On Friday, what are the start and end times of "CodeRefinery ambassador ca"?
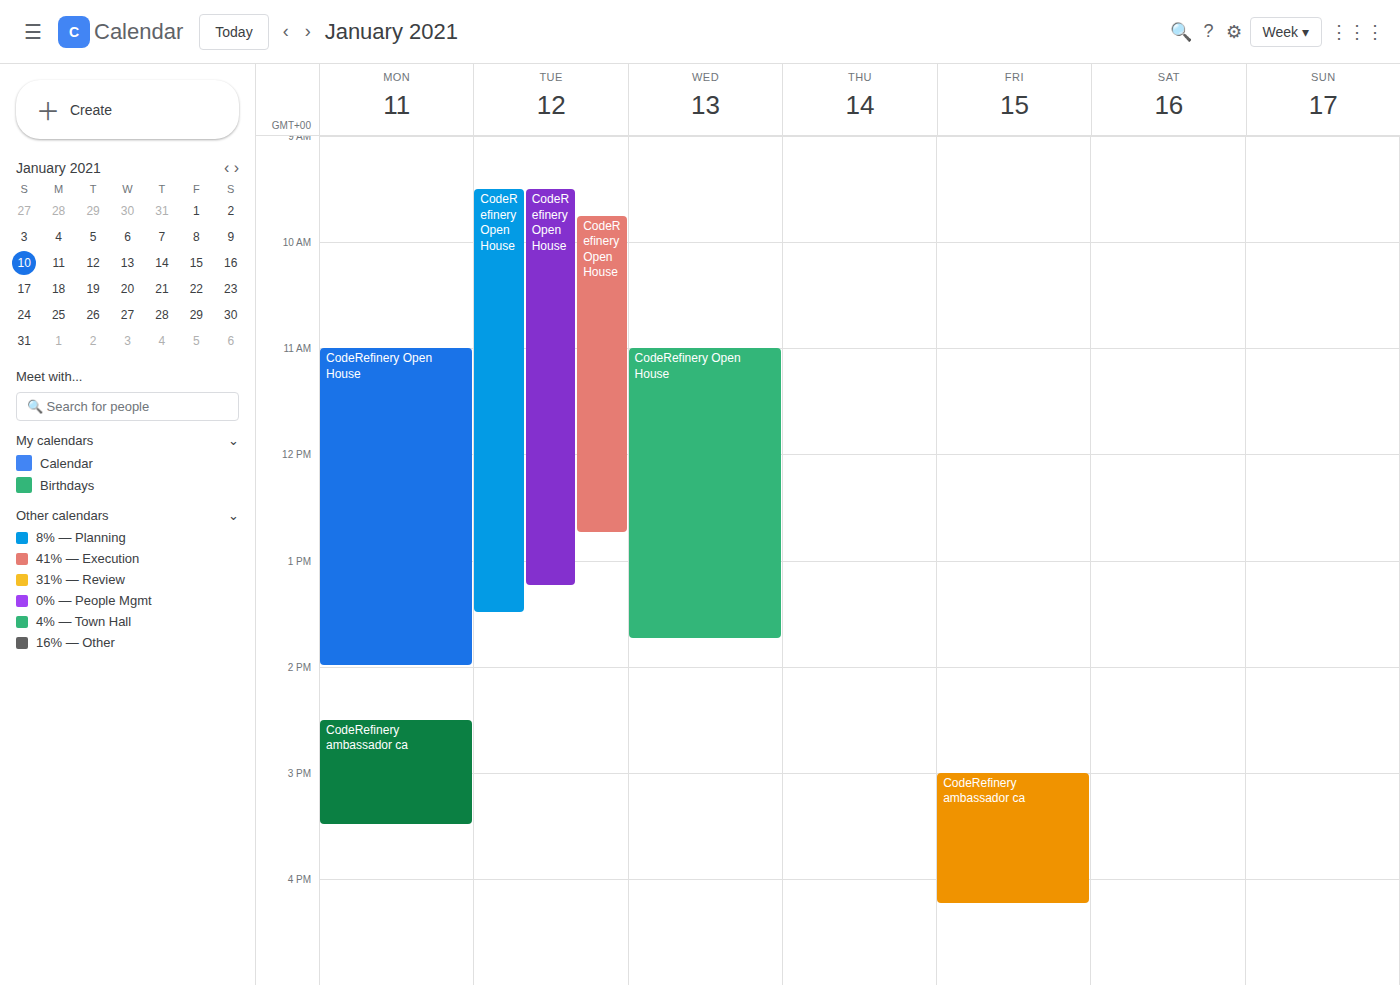
3:00 PM to 4:15 PM